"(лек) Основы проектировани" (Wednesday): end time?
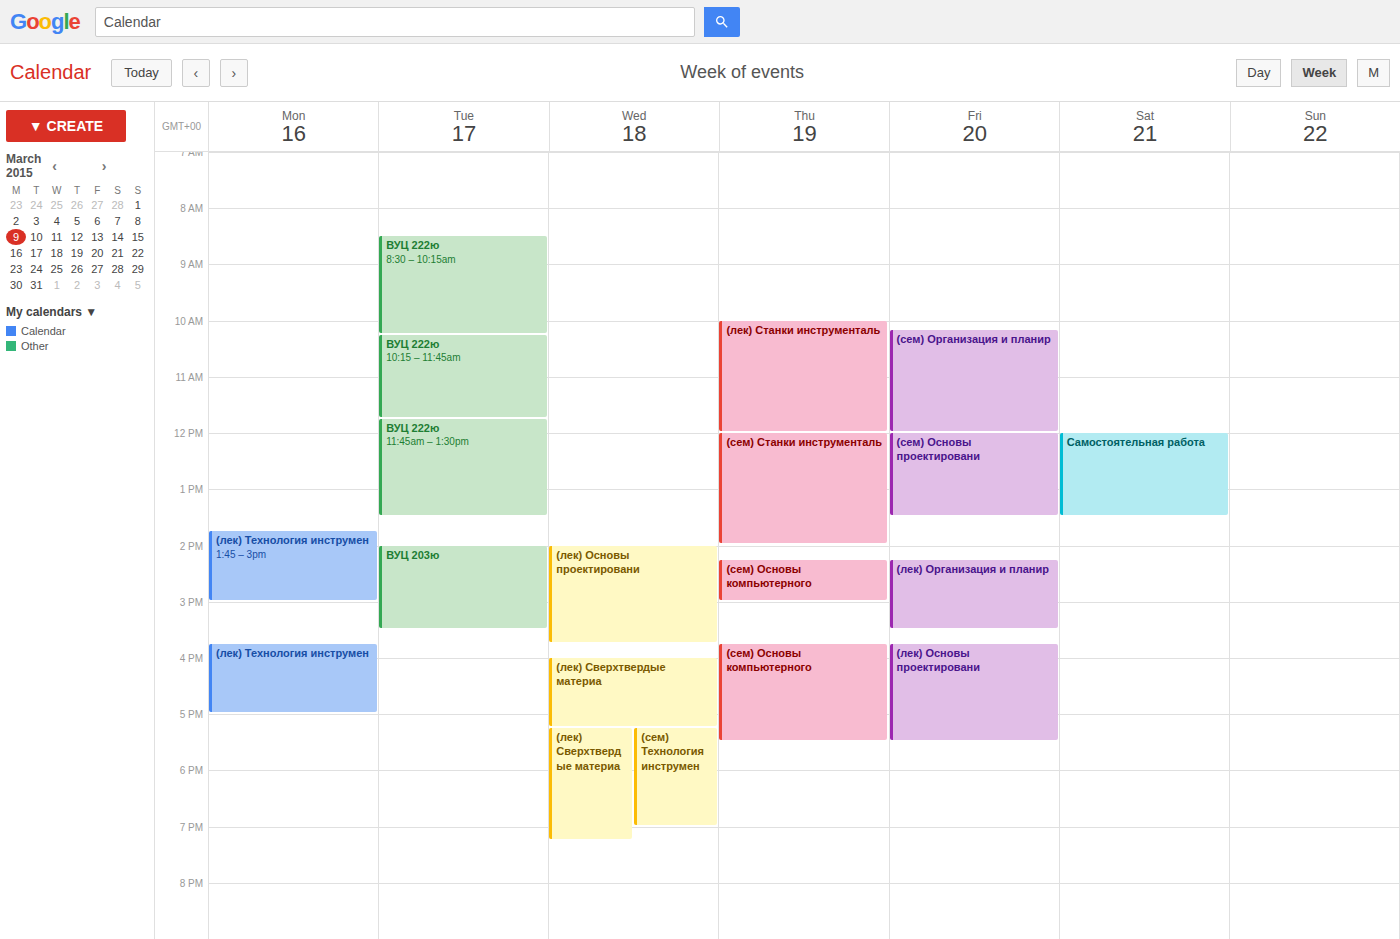
3:45 PM